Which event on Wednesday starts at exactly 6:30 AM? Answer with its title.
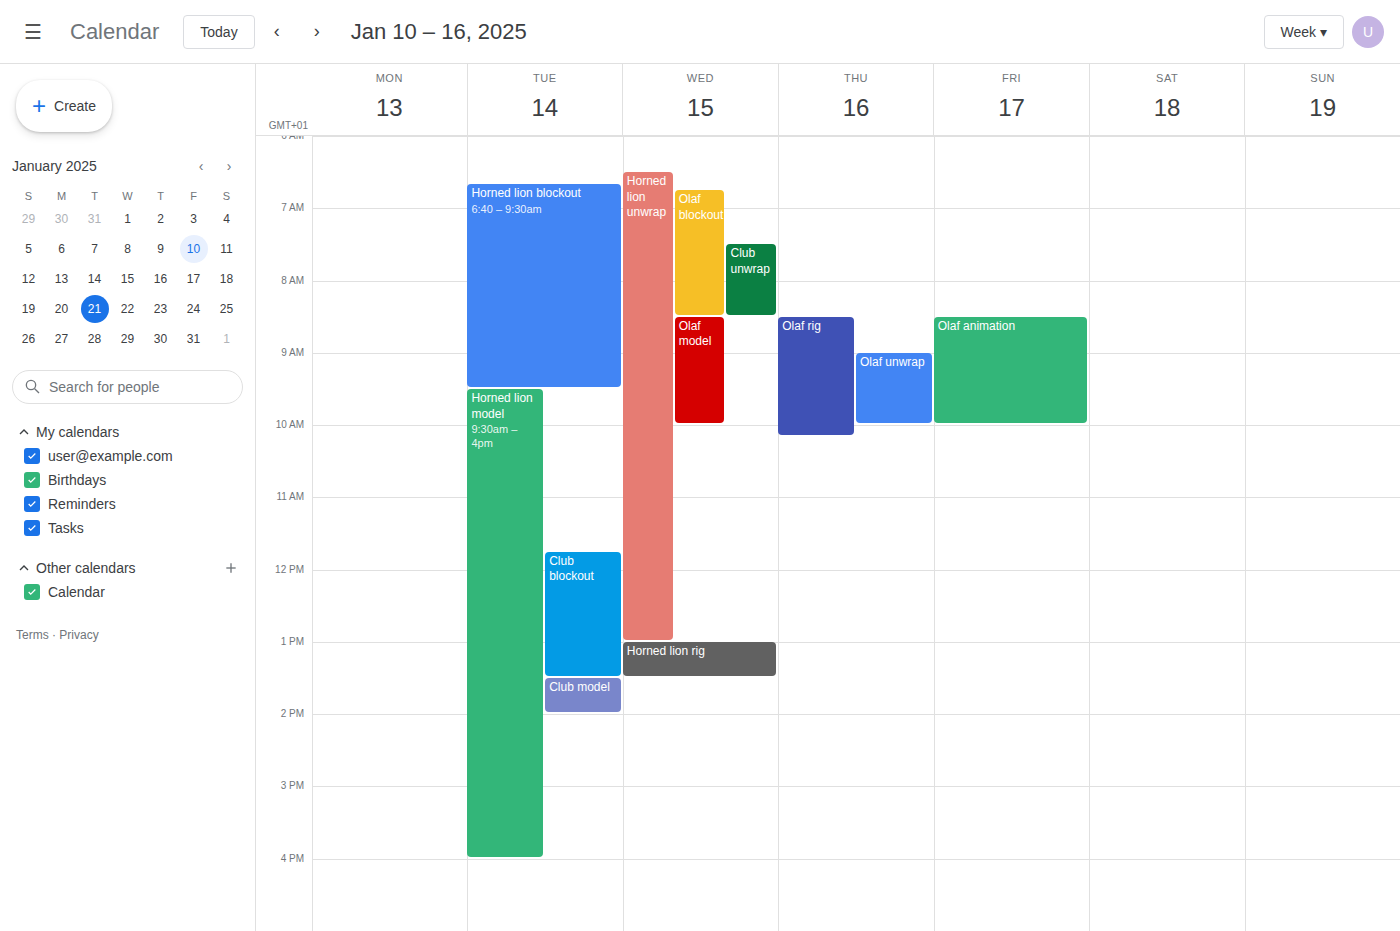
"Horned lion unwrap"